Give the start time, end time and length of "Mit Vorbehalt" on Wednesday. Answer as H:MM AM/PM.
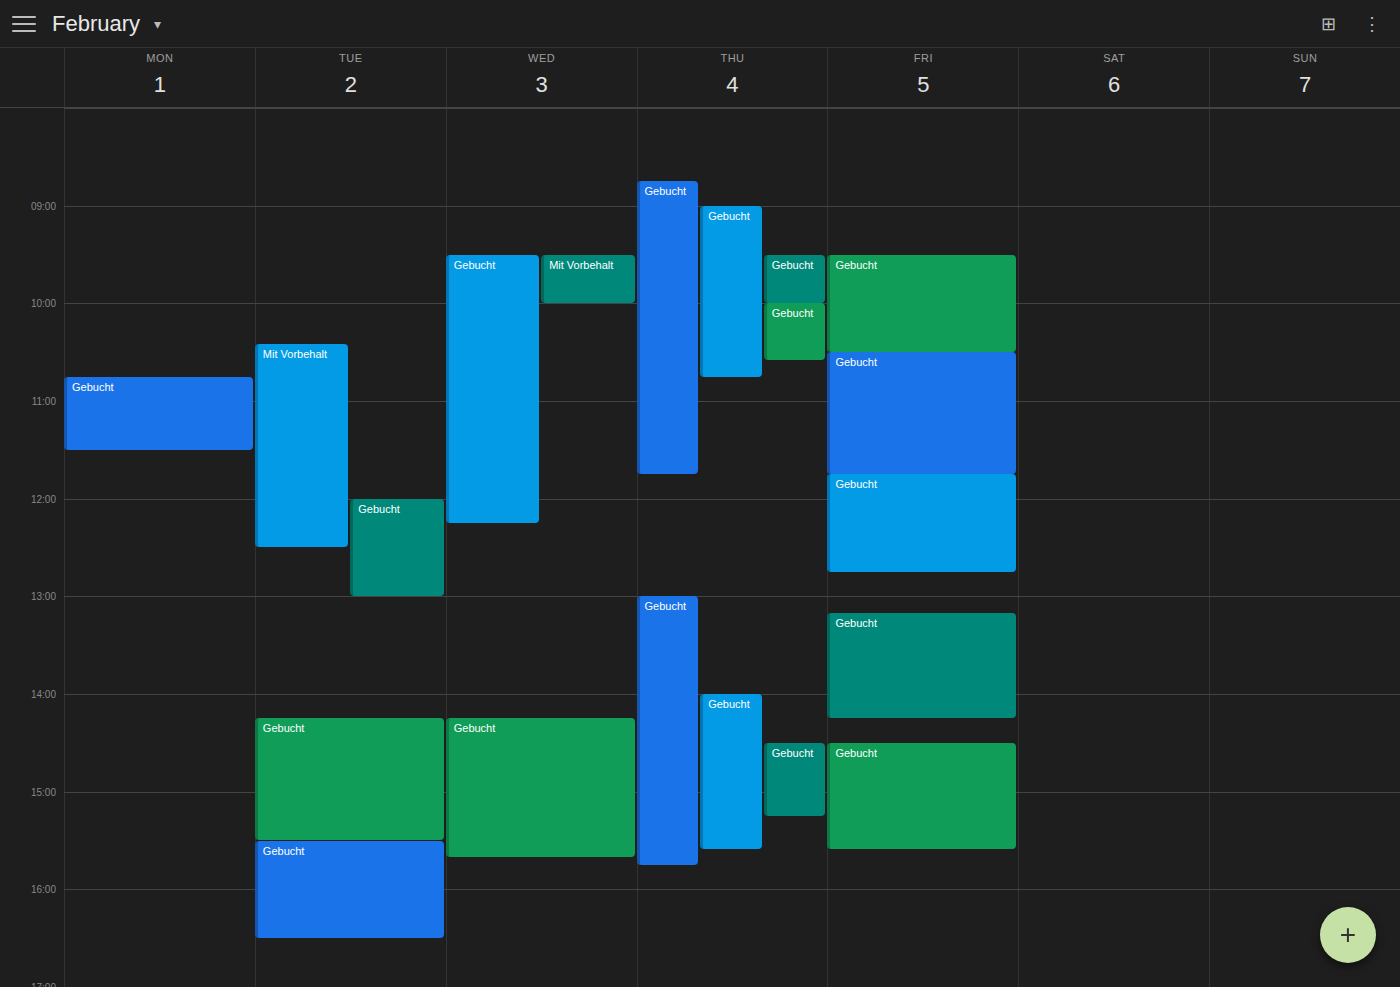
9:30 AM to 10:00 AM, 30 minutes